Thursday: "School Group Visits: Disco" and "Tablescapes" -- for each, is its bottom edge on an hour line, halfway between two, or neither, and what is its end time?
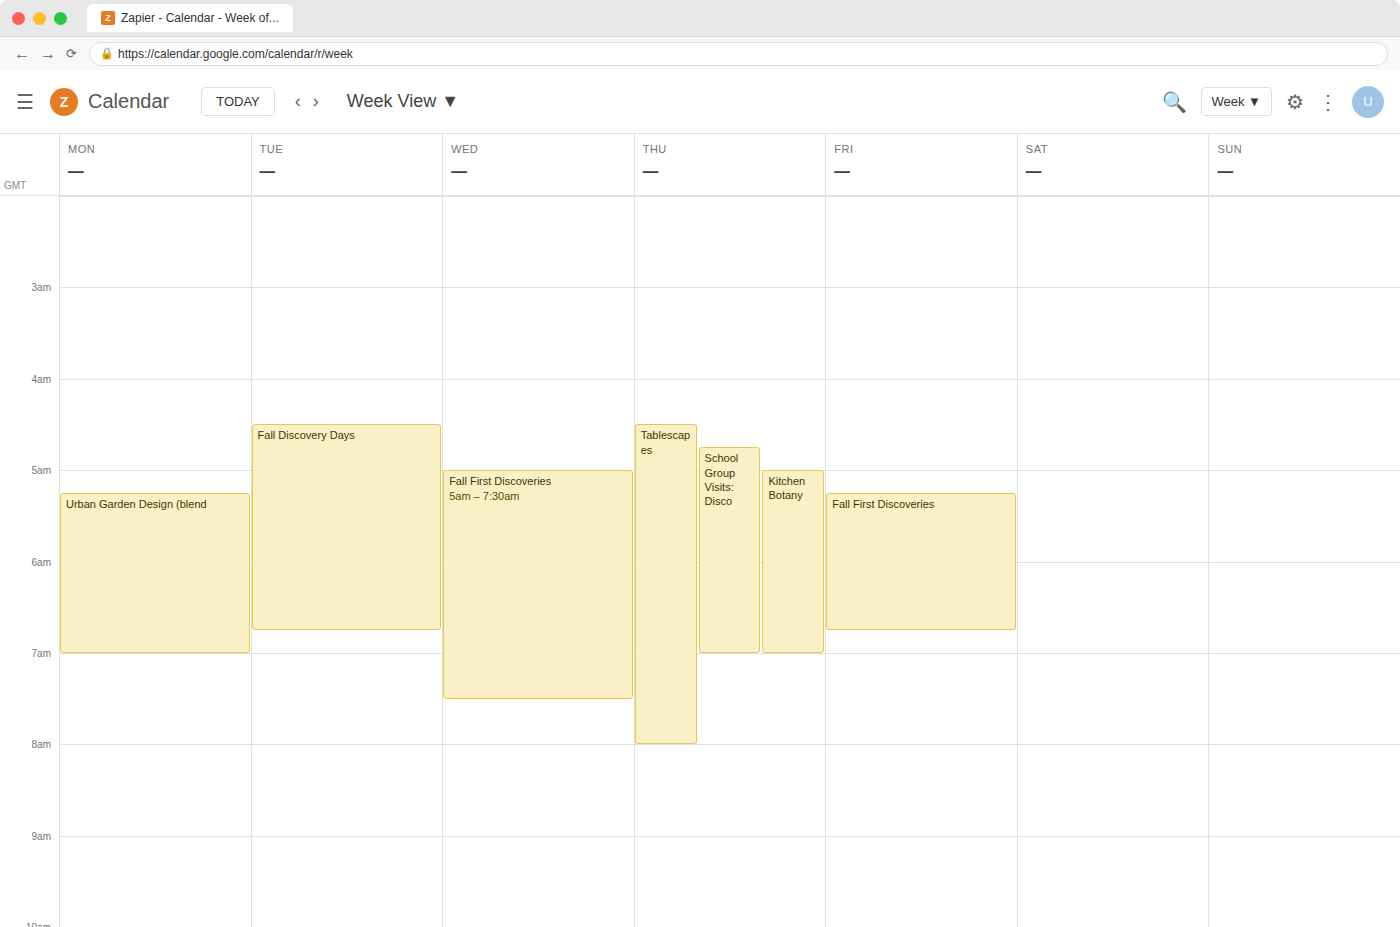
"School Group Visits: Disco": 07:00, exactly on the 07:00 line. "Tablescapes": 08:00, exactly on the 08:00 line.